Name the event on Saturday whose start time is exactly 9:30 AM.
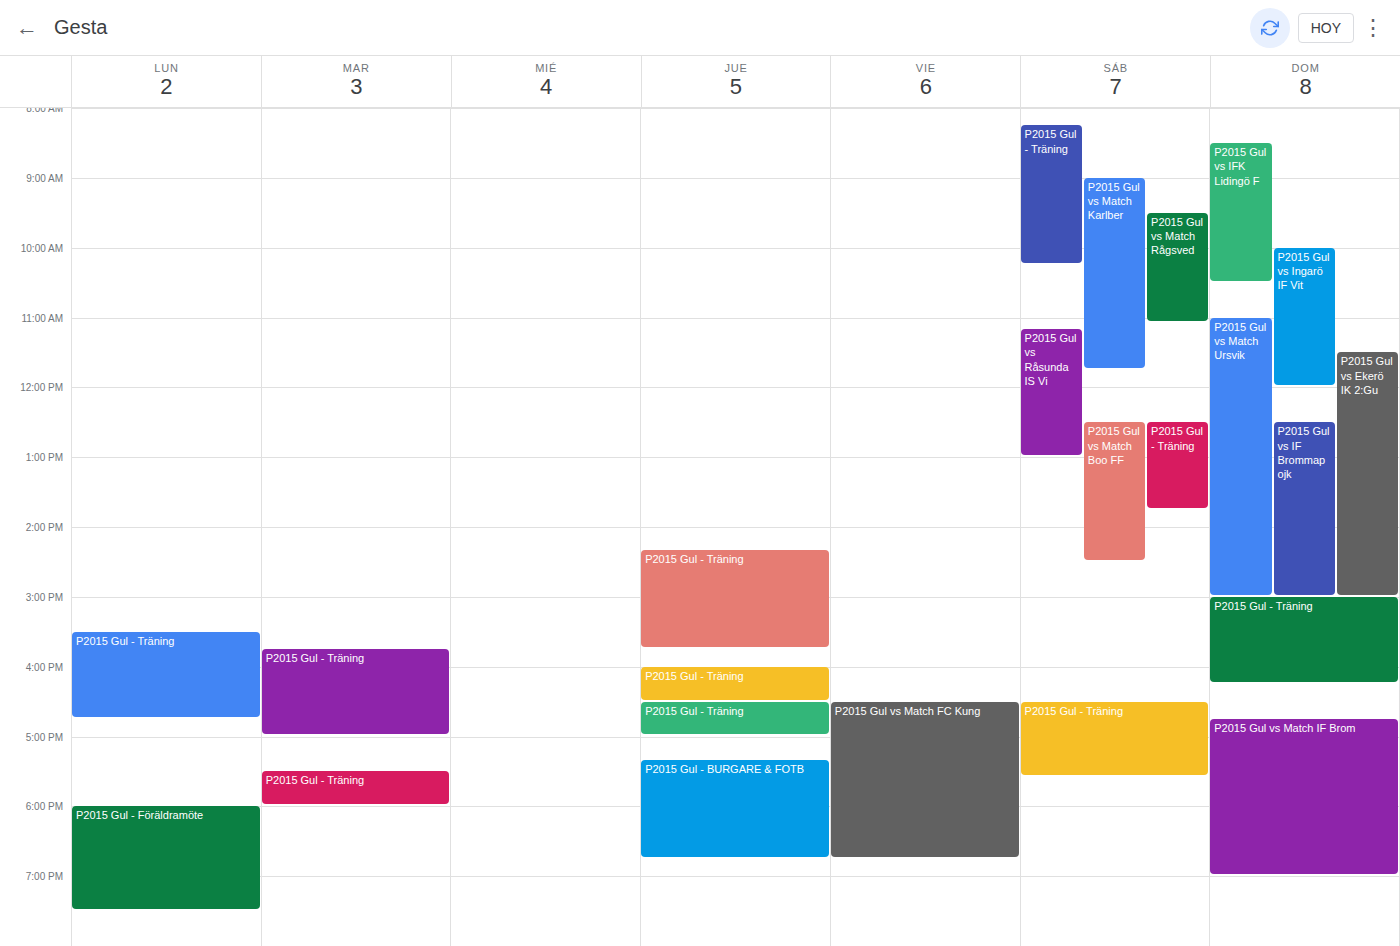
"P2015 Gul vs Match Rågsved"